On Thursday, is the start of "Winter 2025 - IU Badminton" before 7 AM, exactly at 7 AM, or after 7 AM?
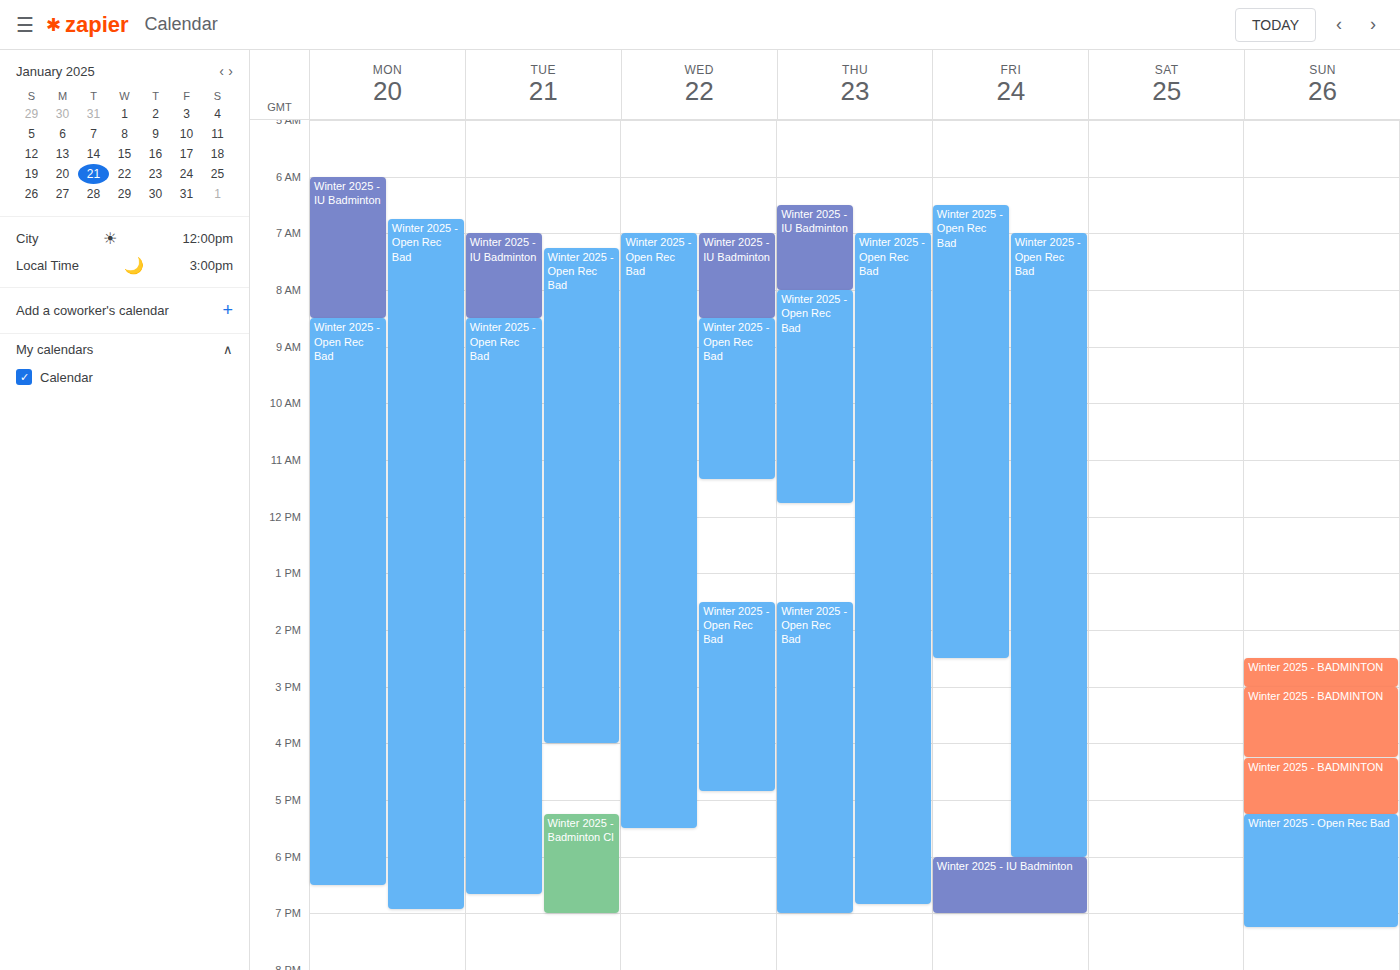
6:30 AM -- before 7 AM, 30 minutes above the 7 AM line.